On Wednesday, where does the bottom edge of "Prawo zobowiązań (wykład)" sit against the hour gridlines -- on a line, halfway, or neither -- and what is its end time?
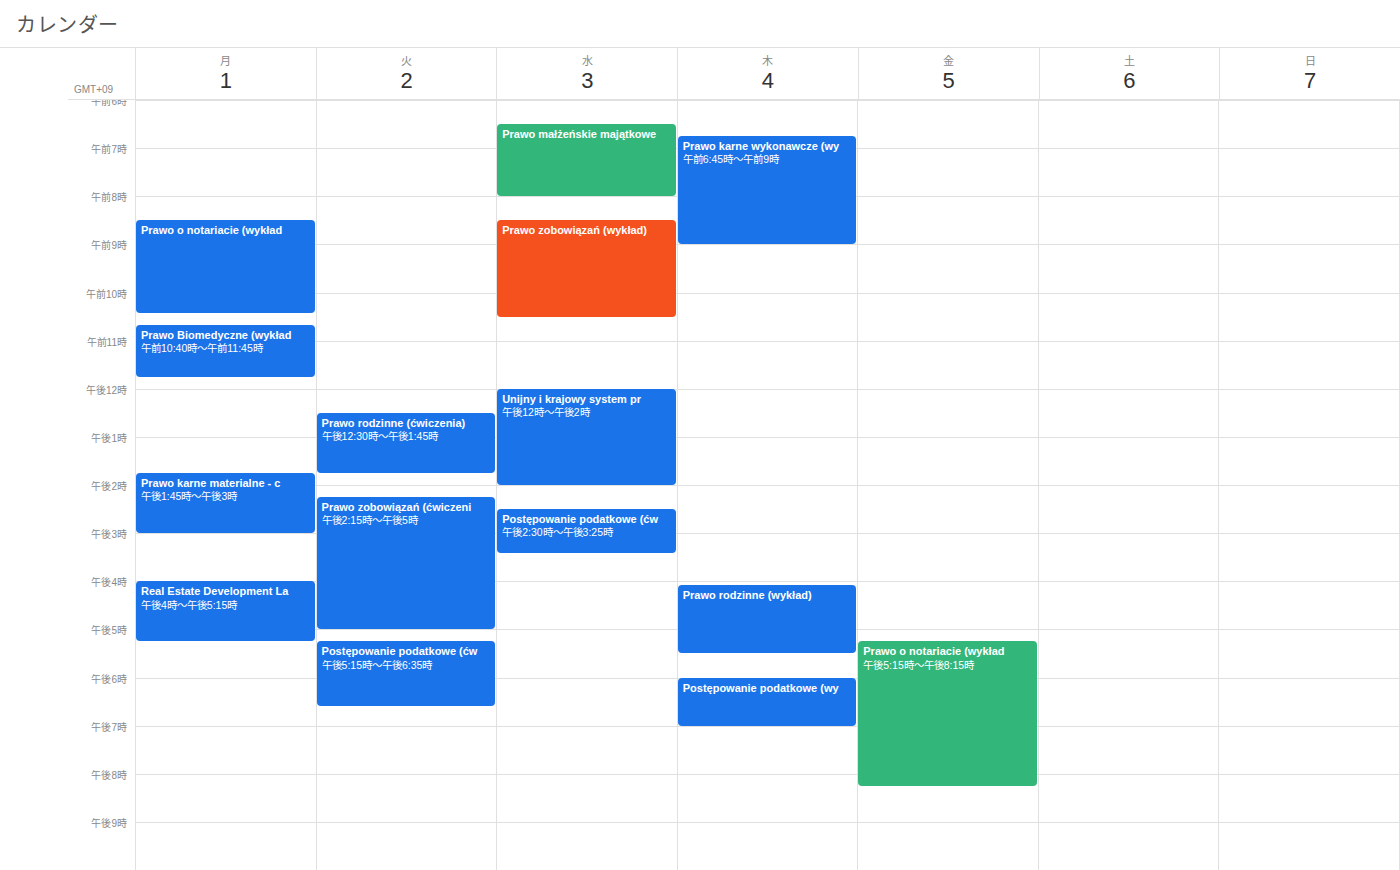
10:30 AM -- halfway between the 10 AM and 11 AM lines.